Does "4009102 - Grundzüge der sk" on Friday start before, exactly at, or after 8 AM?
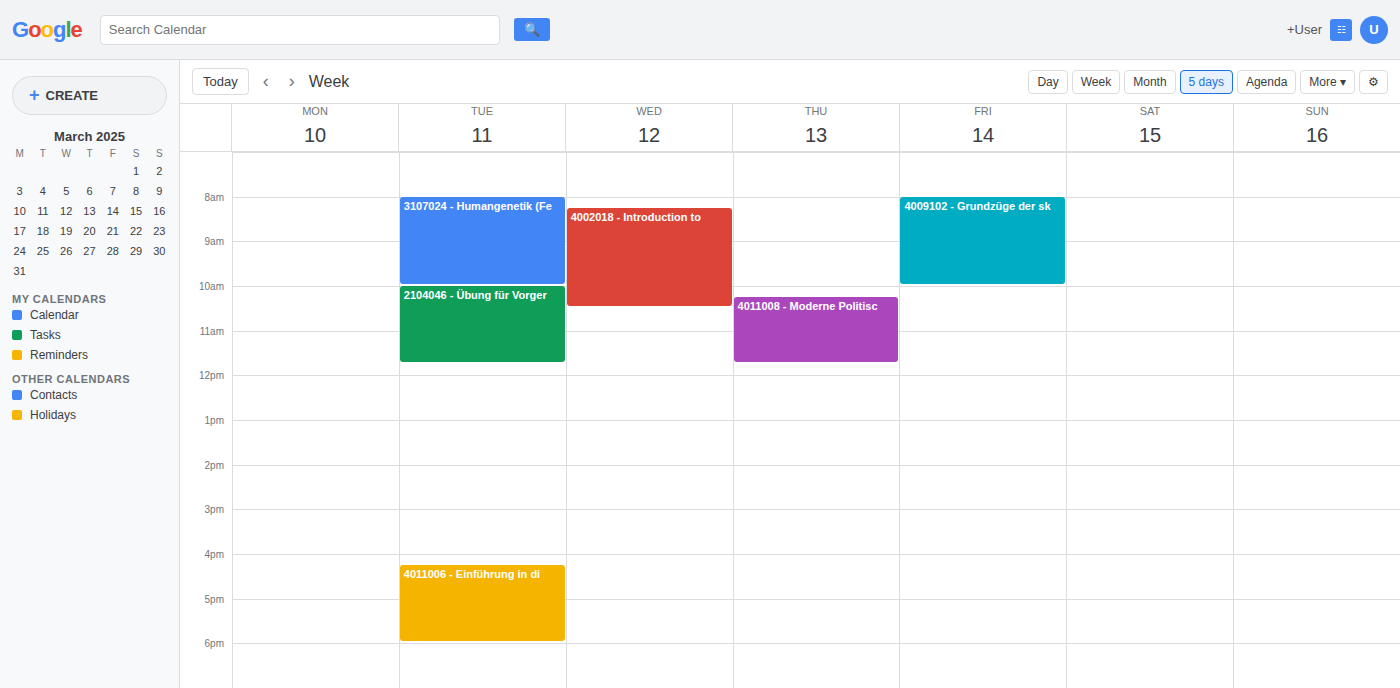
8:00 AM -- exactly at 8 AM, on the 8 AM line.